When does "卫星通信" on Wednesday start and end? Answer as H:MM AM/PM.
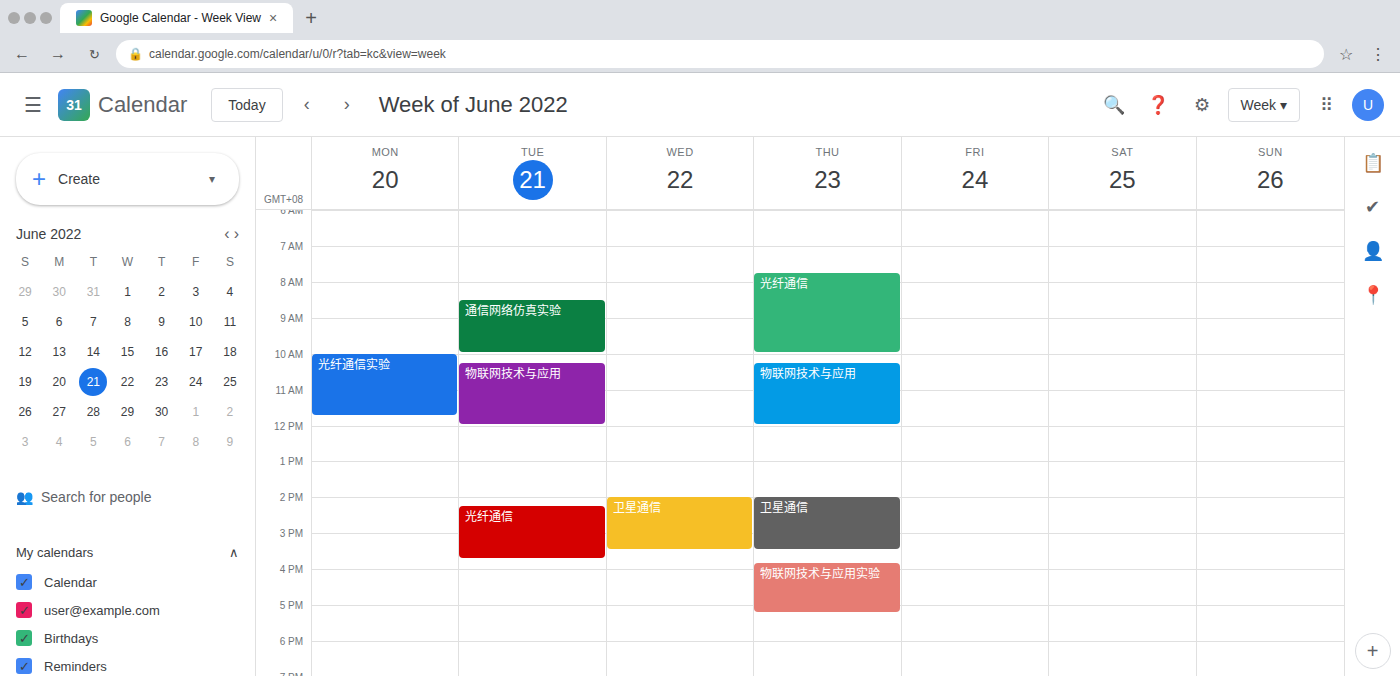
2:00 PM to 3:30 PM